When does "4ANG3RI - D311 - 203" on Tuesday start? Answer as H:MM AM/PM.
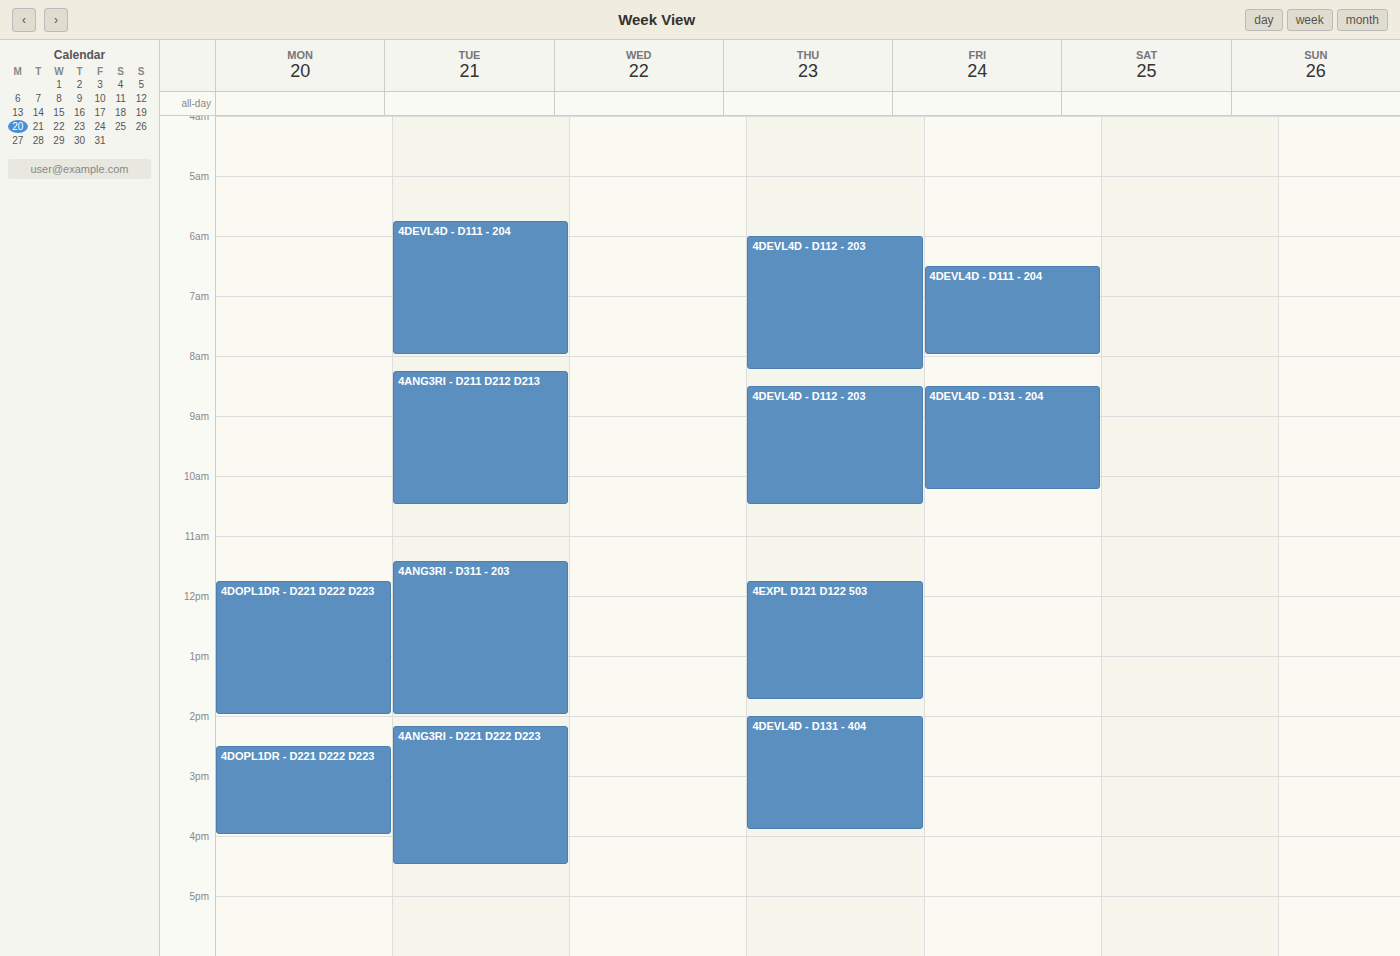
11:25 AM